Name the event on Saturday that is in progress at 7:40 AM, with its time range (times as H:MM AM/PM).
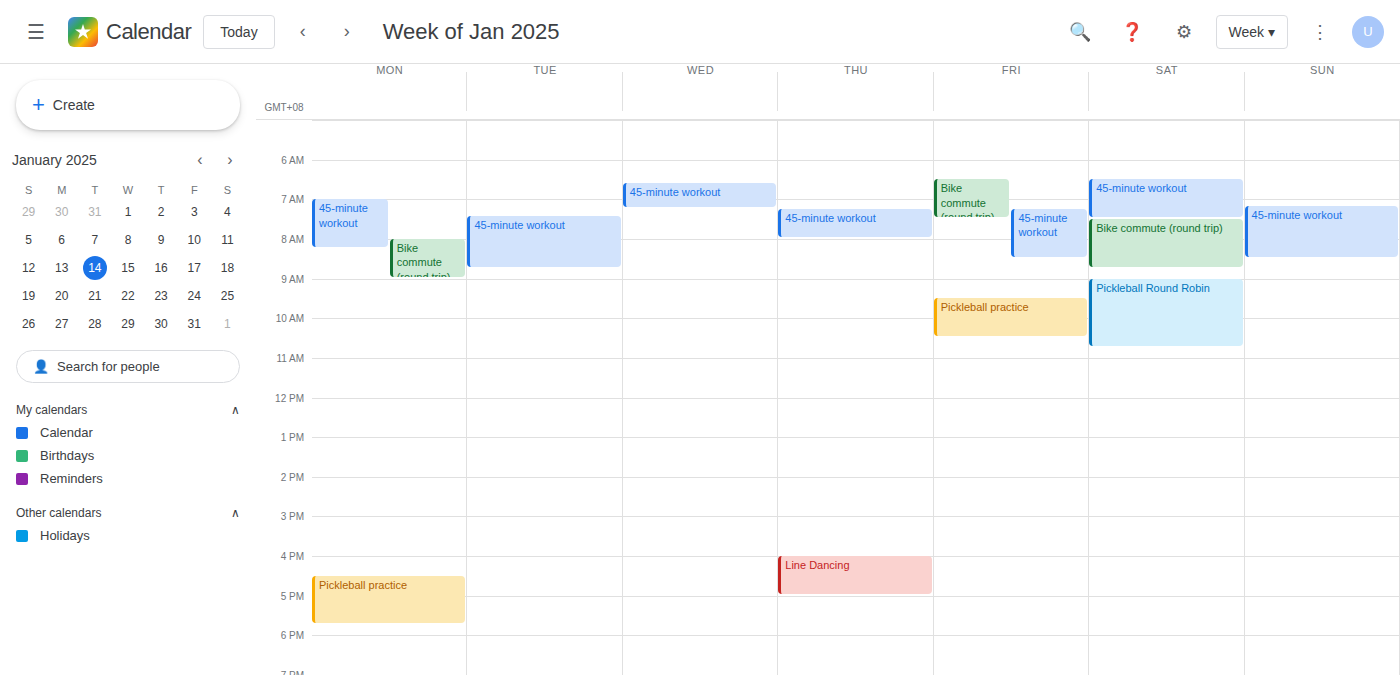
"Bike commute (round trip)", 7:30 AM to 8:45 AM